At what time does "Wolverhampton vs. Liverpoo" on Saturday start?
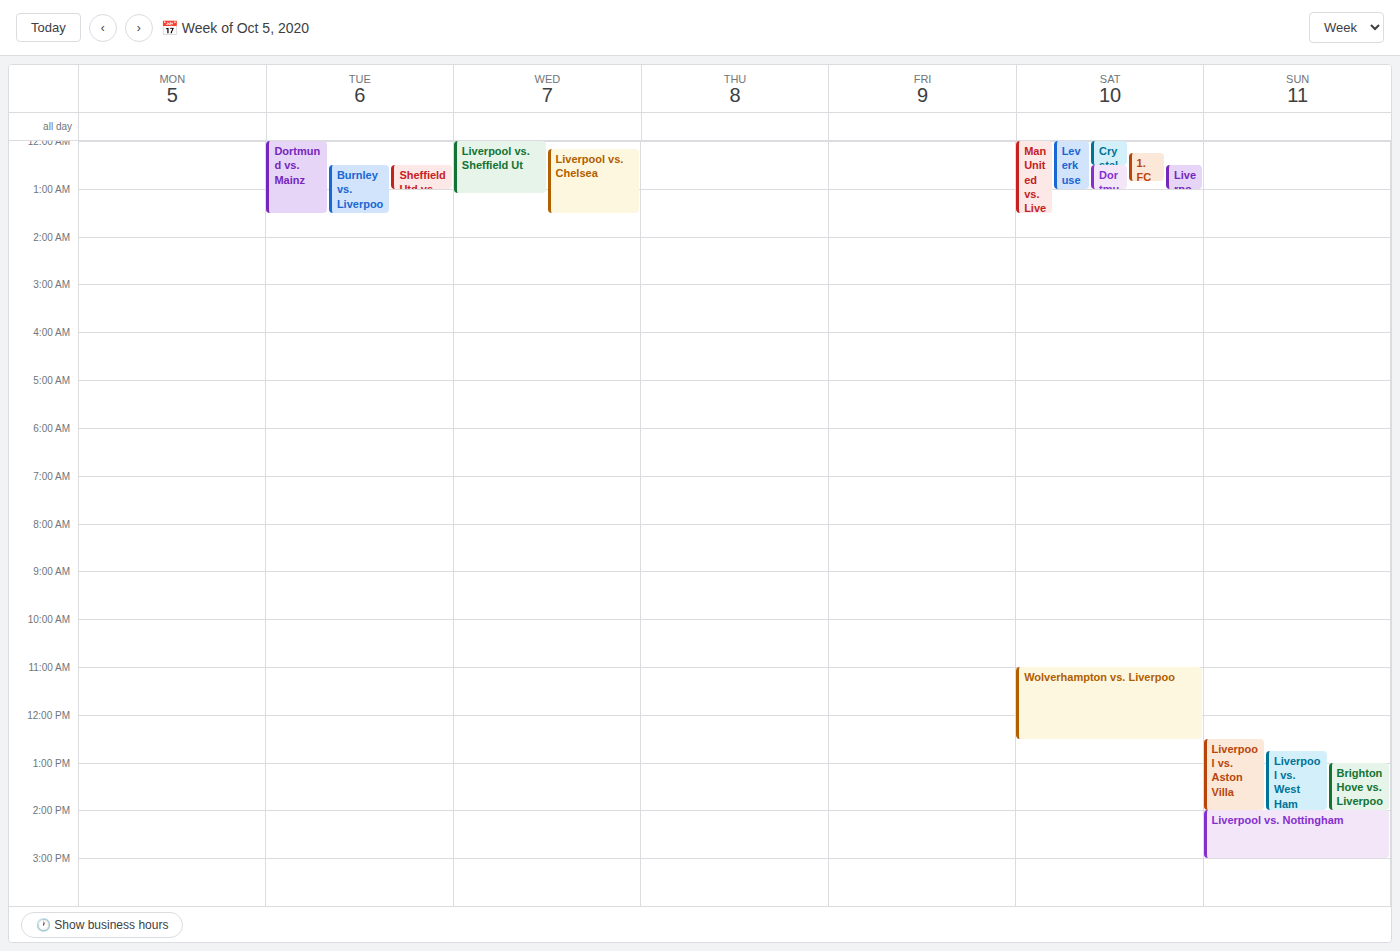
11:00 AM